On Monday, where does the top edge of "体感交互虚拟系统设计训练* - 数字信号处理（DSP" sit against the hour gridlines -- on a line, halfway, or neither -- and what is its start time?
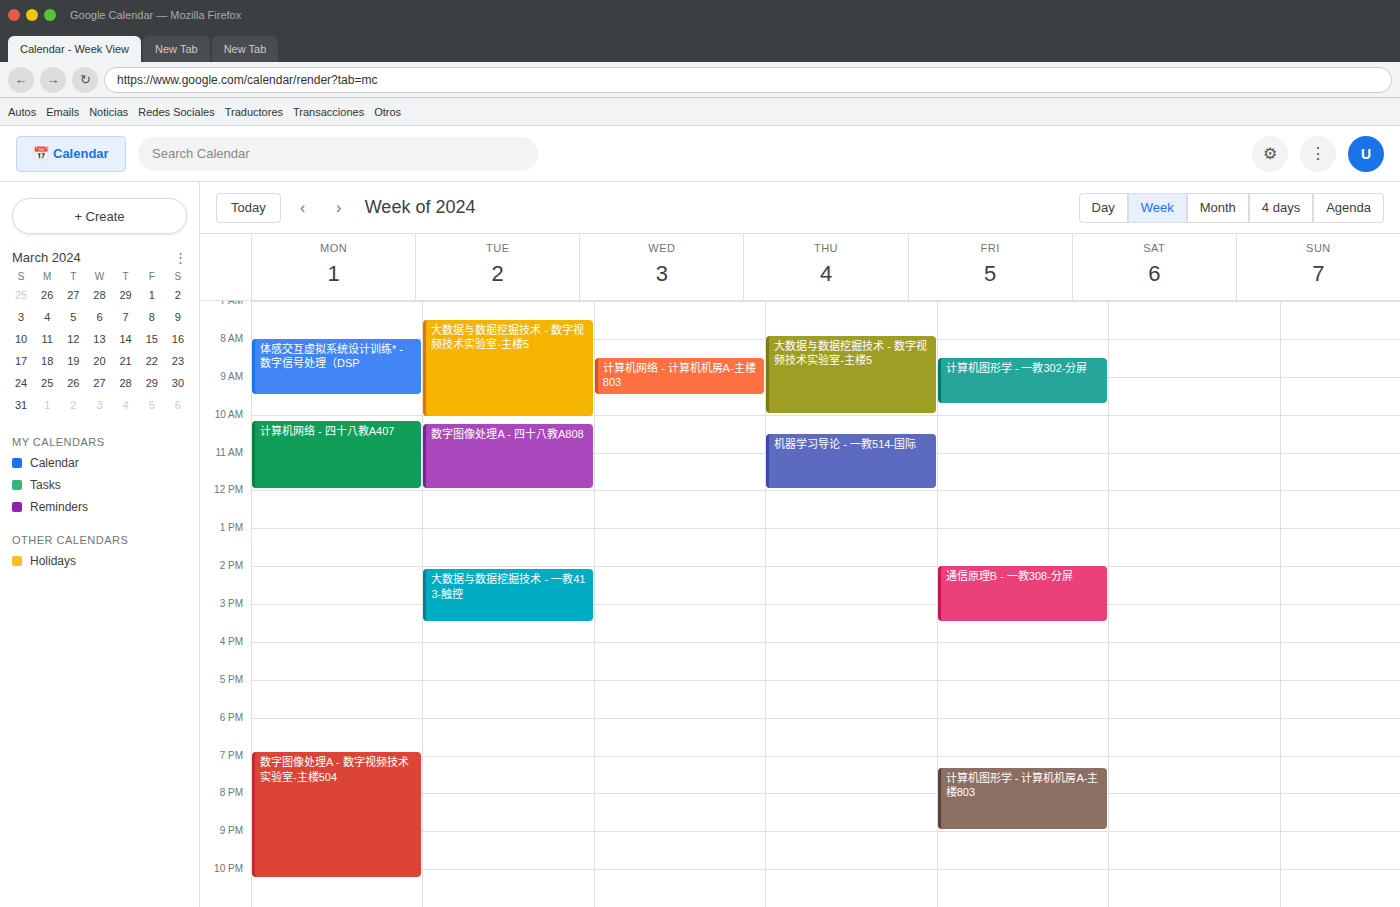
8:00 AM -- exactly on the 8 AM line.